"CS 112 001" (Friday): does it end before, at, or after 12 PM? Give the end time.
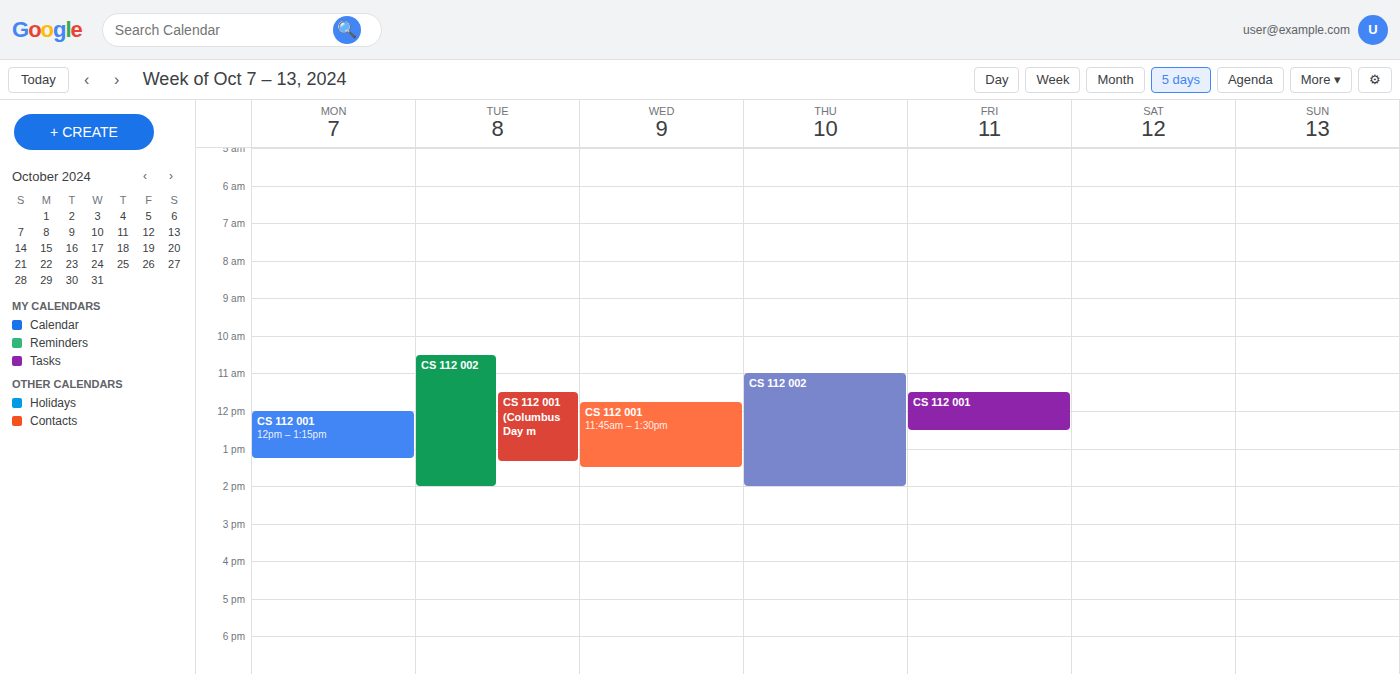
12:30 PM -- after 12 PM, 30 minutes below the 12 PM line.